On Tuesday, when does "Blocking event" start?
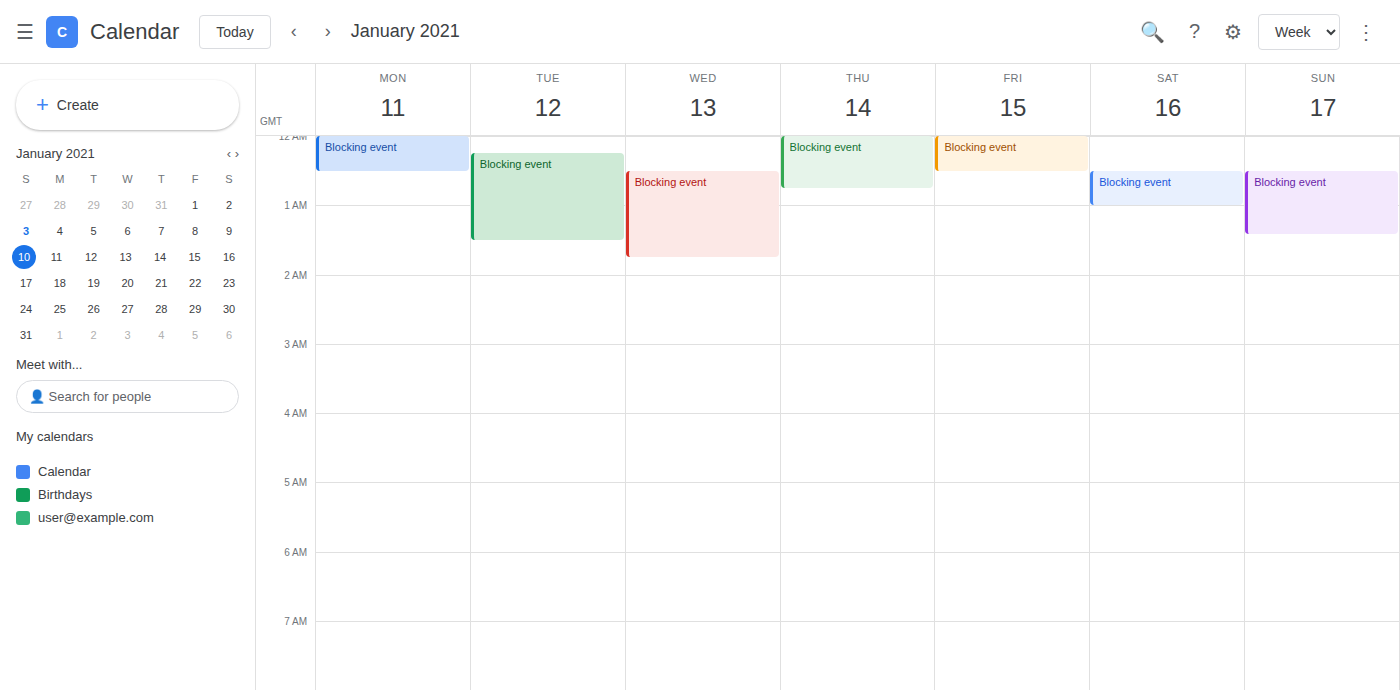
12:15 AM